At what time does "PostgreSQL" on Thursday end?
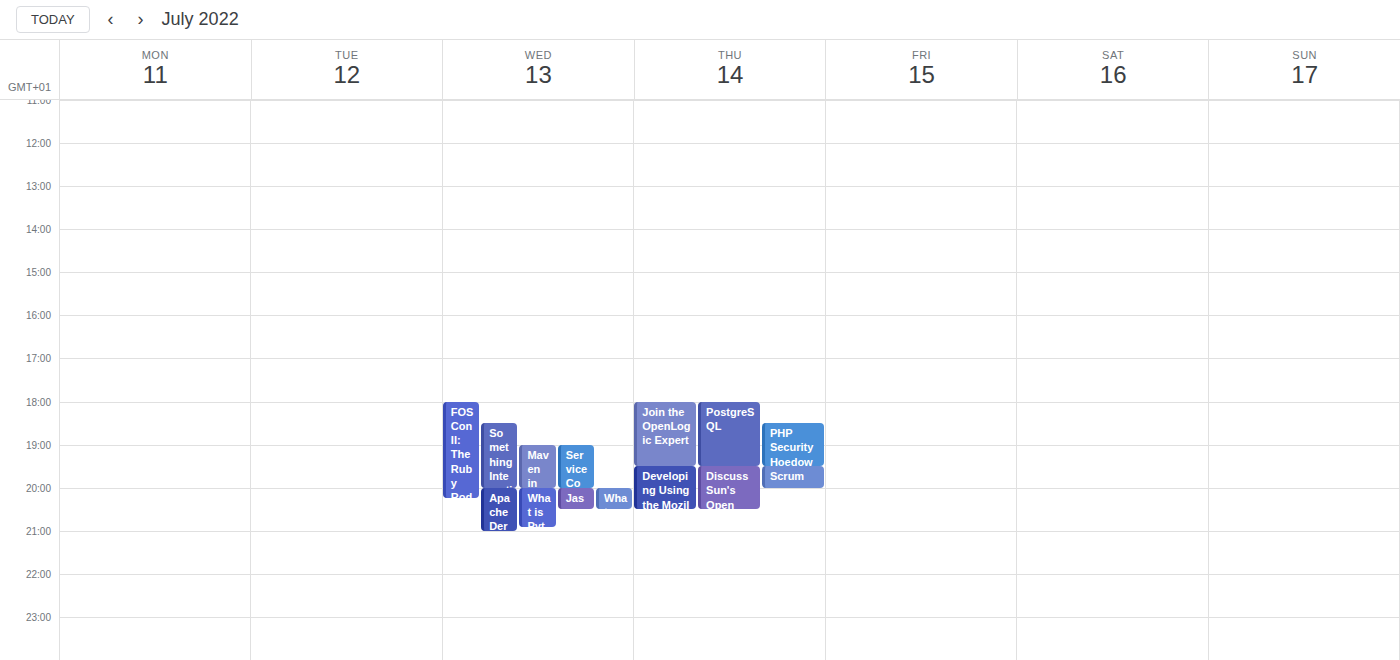
7:30 PM